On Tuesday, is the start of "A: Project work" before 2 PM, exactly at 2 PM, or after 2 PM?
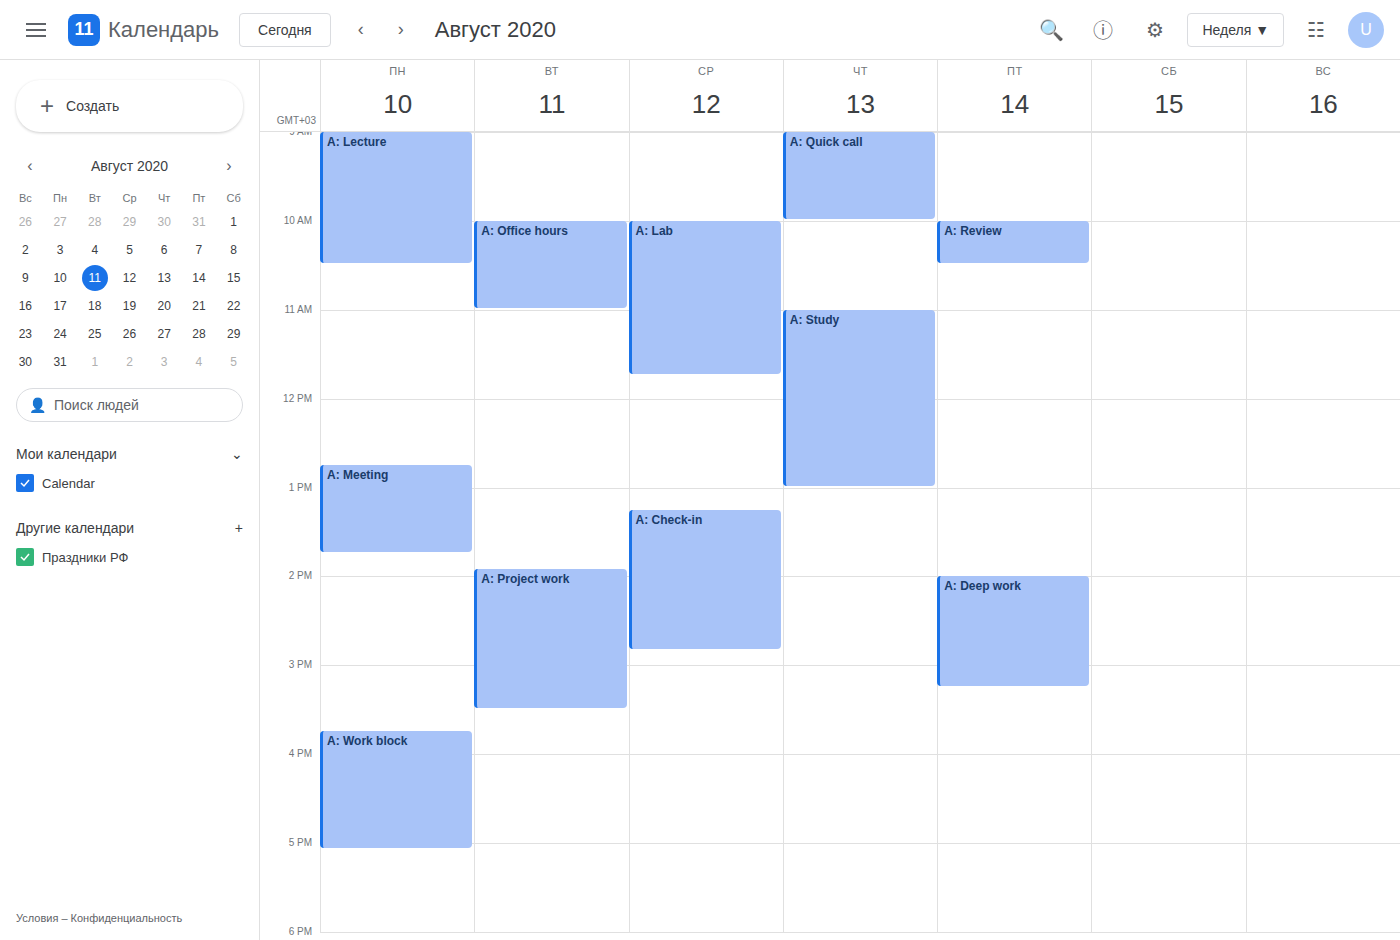
1:55 PM -- before 2 PM, 5 minutes above the 2 PM line.